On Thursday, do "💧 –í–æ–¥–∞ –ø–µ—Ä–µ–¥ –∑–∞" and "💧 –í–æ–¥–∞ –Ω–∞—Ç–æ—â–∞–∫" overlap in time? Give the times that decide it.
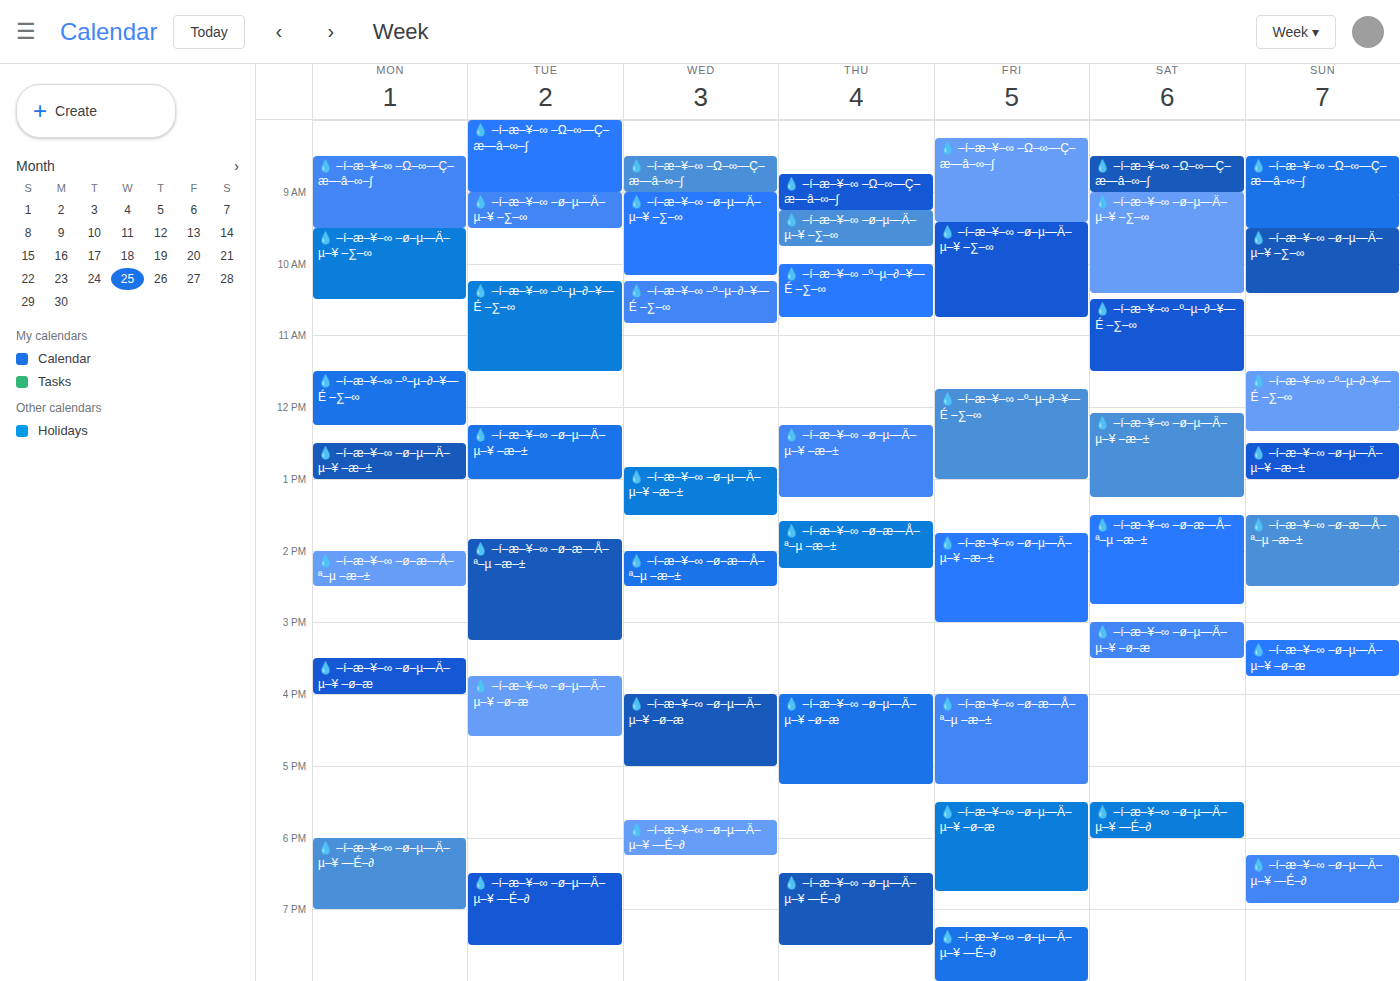
"💧 –í–æ–¥–∞ –Ω–∞—Ç–æ—â–∞–∫" ends at 9:15 AM, exactly when "💧 –í–æ–¥–∞ –ø–µ—Ä–µ–¥ –∑–∞" starts -- they touch but do not overlap.